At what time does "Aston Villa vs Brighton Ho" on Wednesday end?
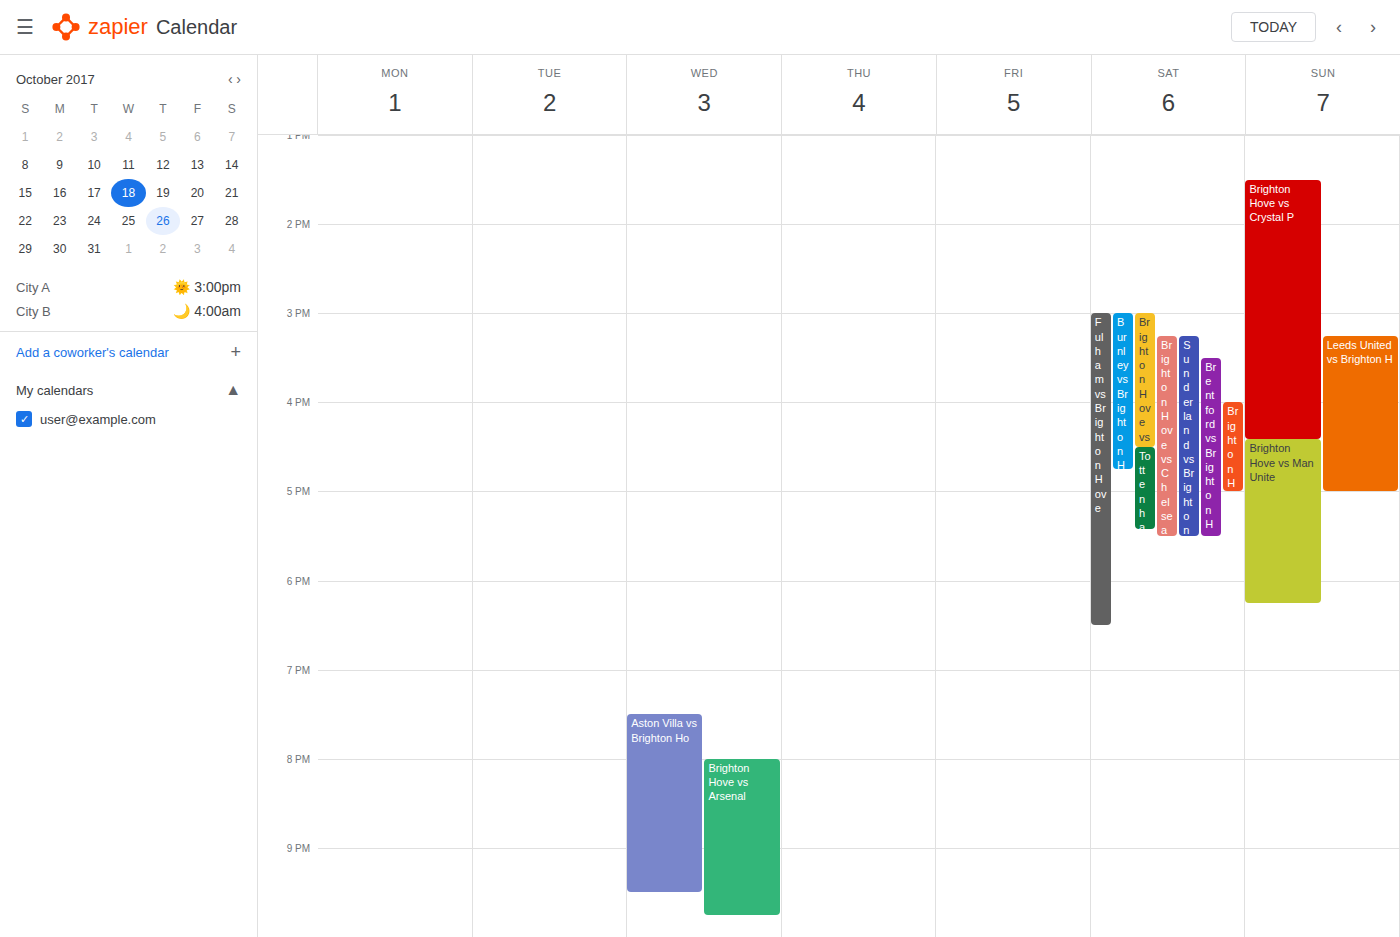
9:30 PM